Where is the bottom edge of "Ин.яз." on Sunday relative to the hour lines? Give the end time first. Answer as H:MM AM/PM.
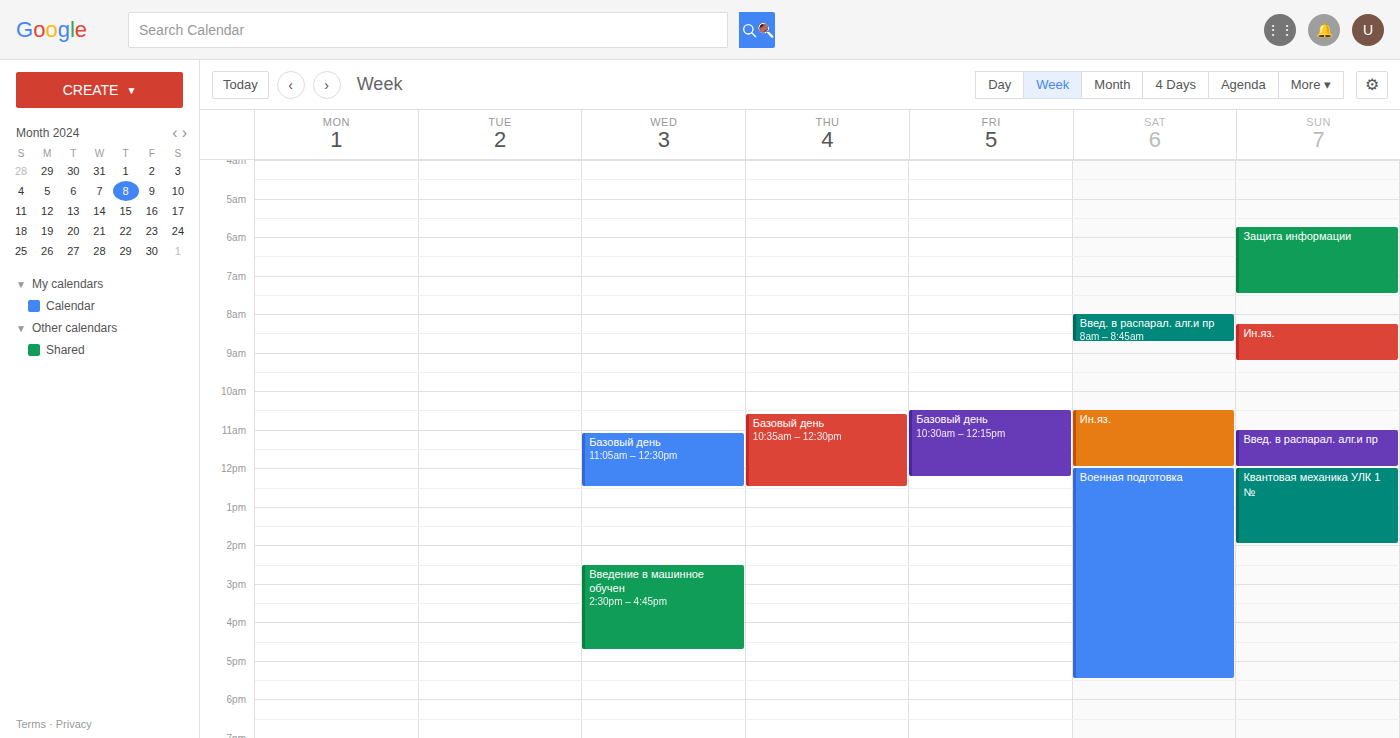
9:15 AM -- neither: a quarter of the way from the 9 AM line to the 10 AM line.